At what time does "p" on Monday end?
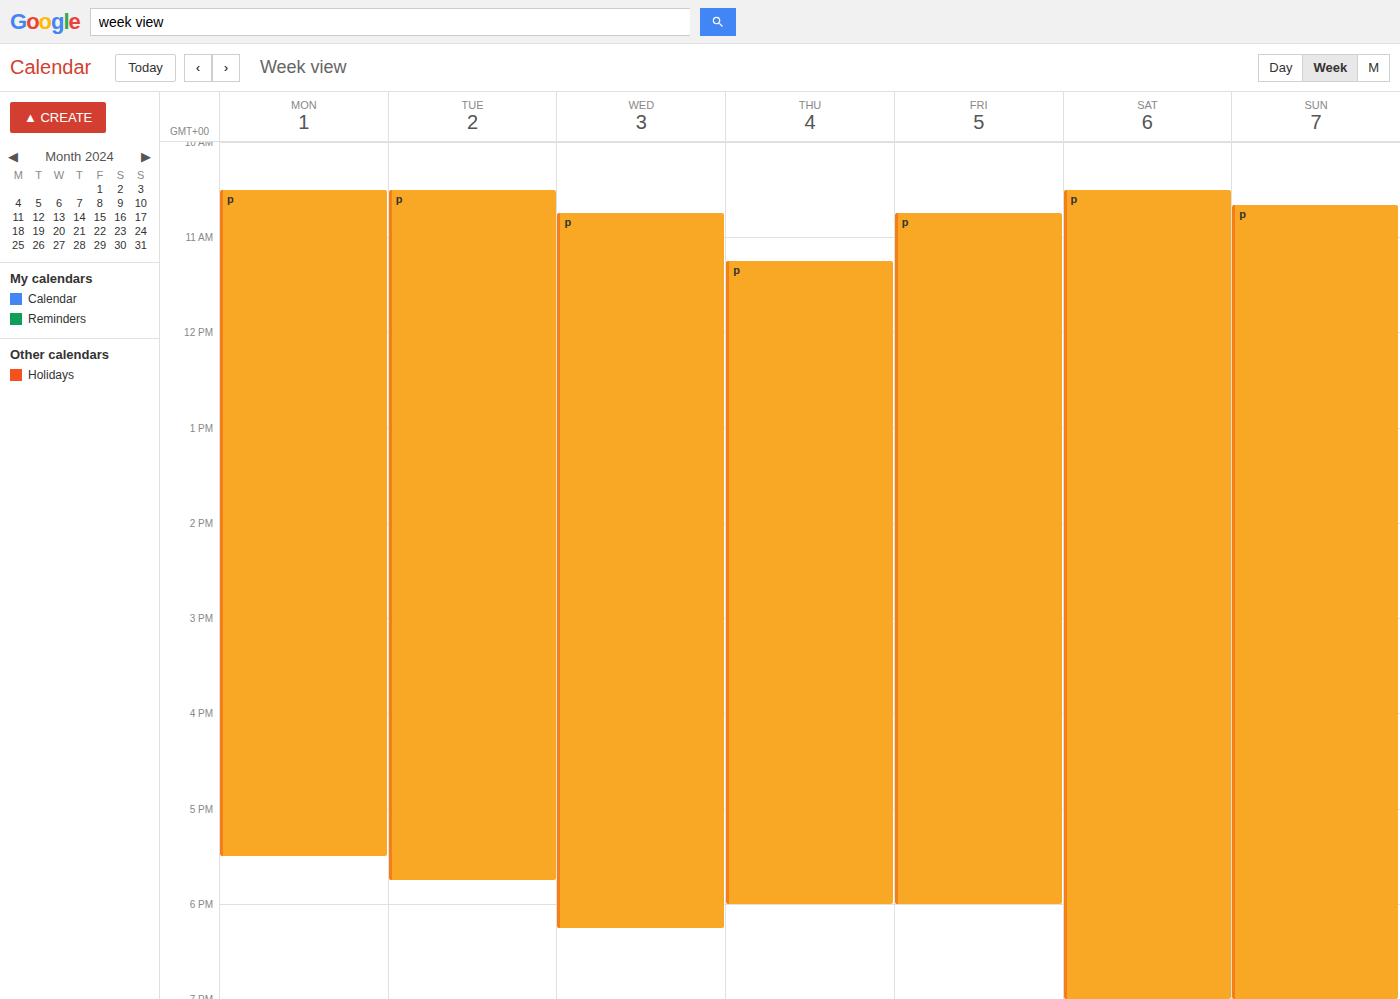
5:30 PM